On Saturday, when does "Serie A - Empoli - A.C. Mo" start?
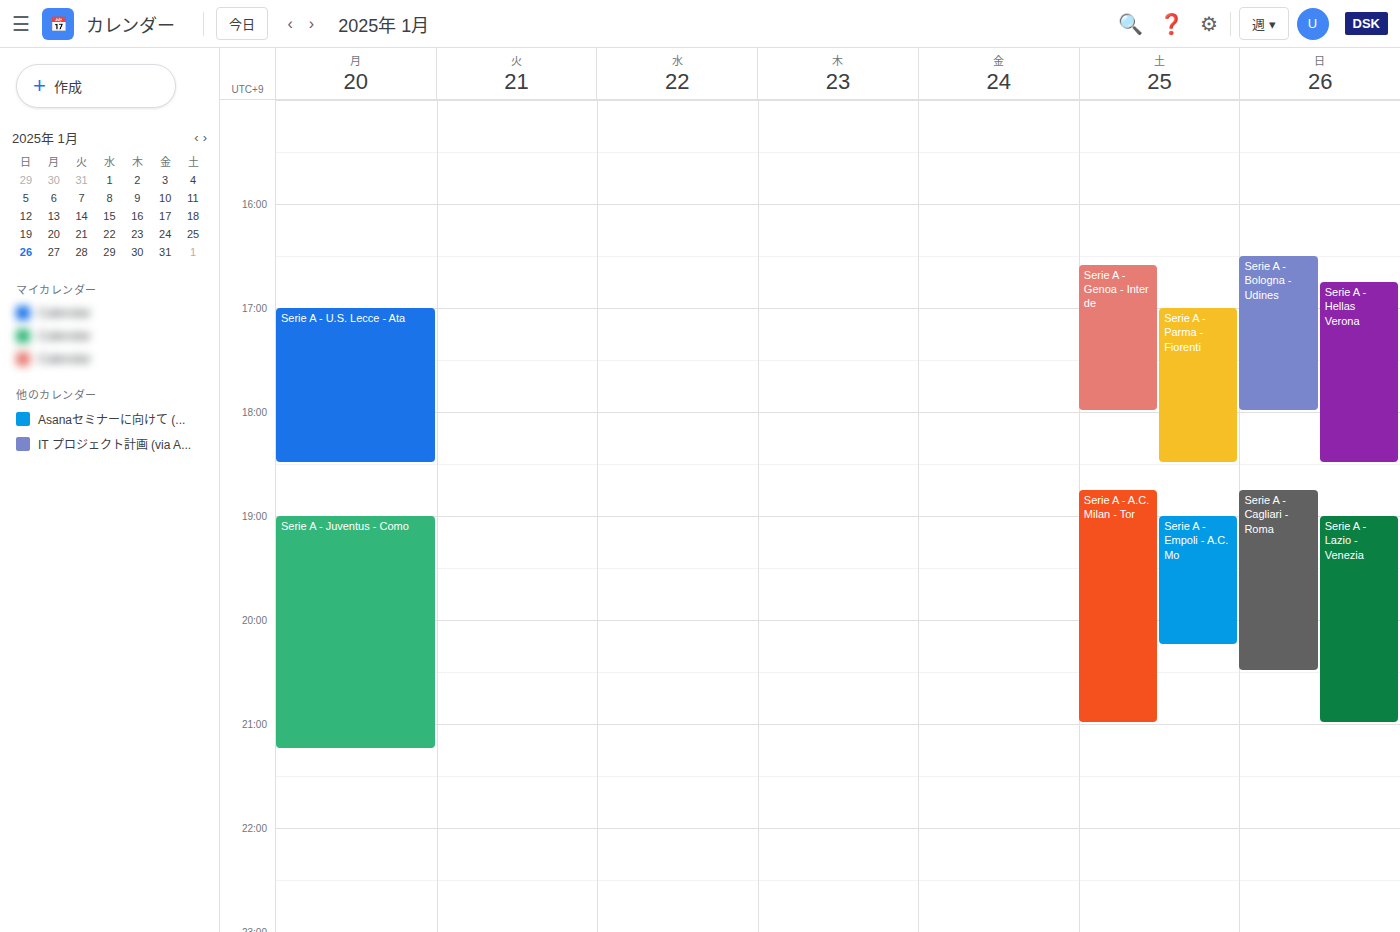
7:00 PM